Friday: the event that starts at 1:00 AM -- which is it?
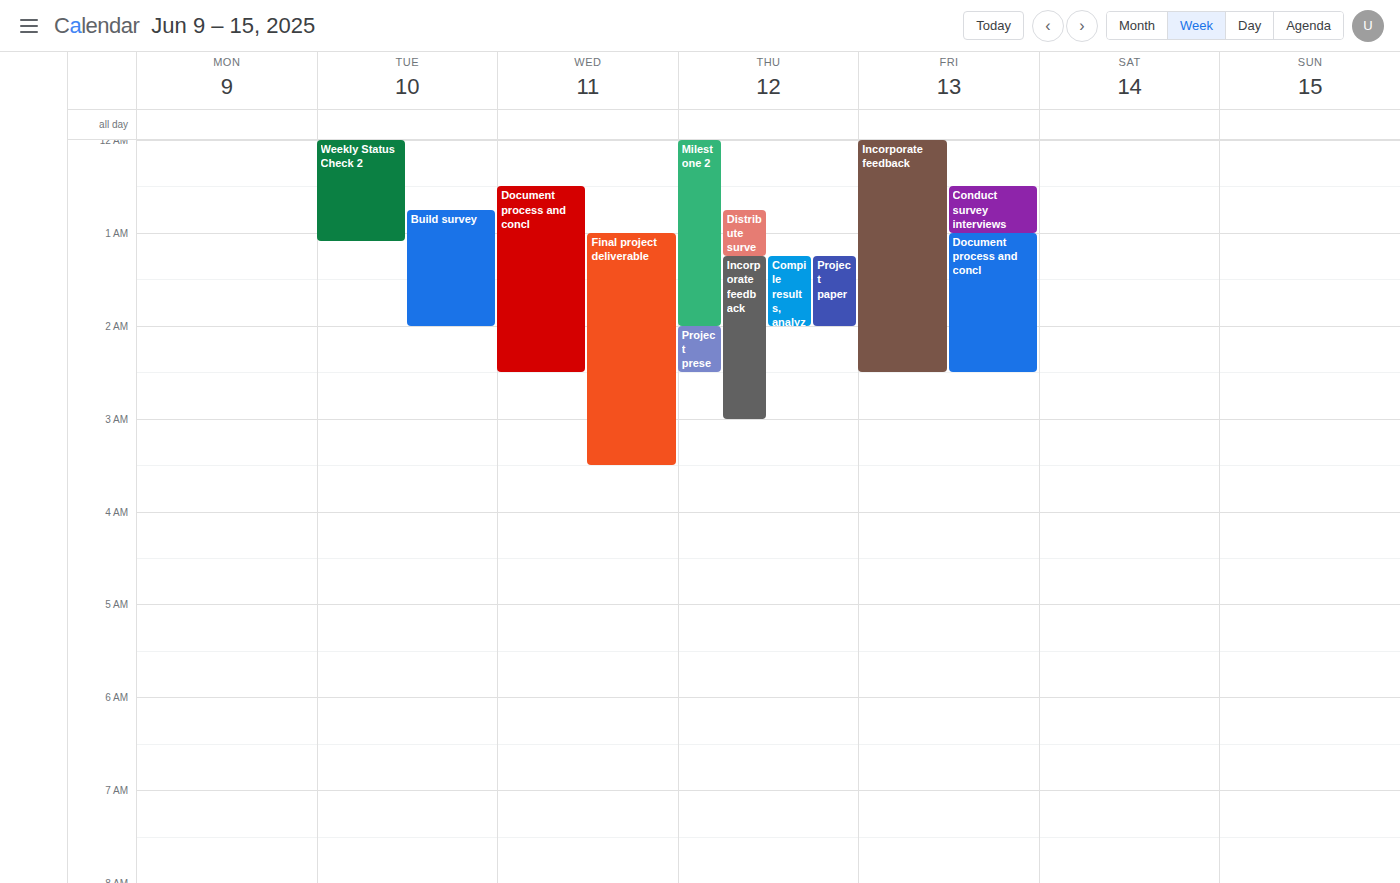
"Document process and concl"